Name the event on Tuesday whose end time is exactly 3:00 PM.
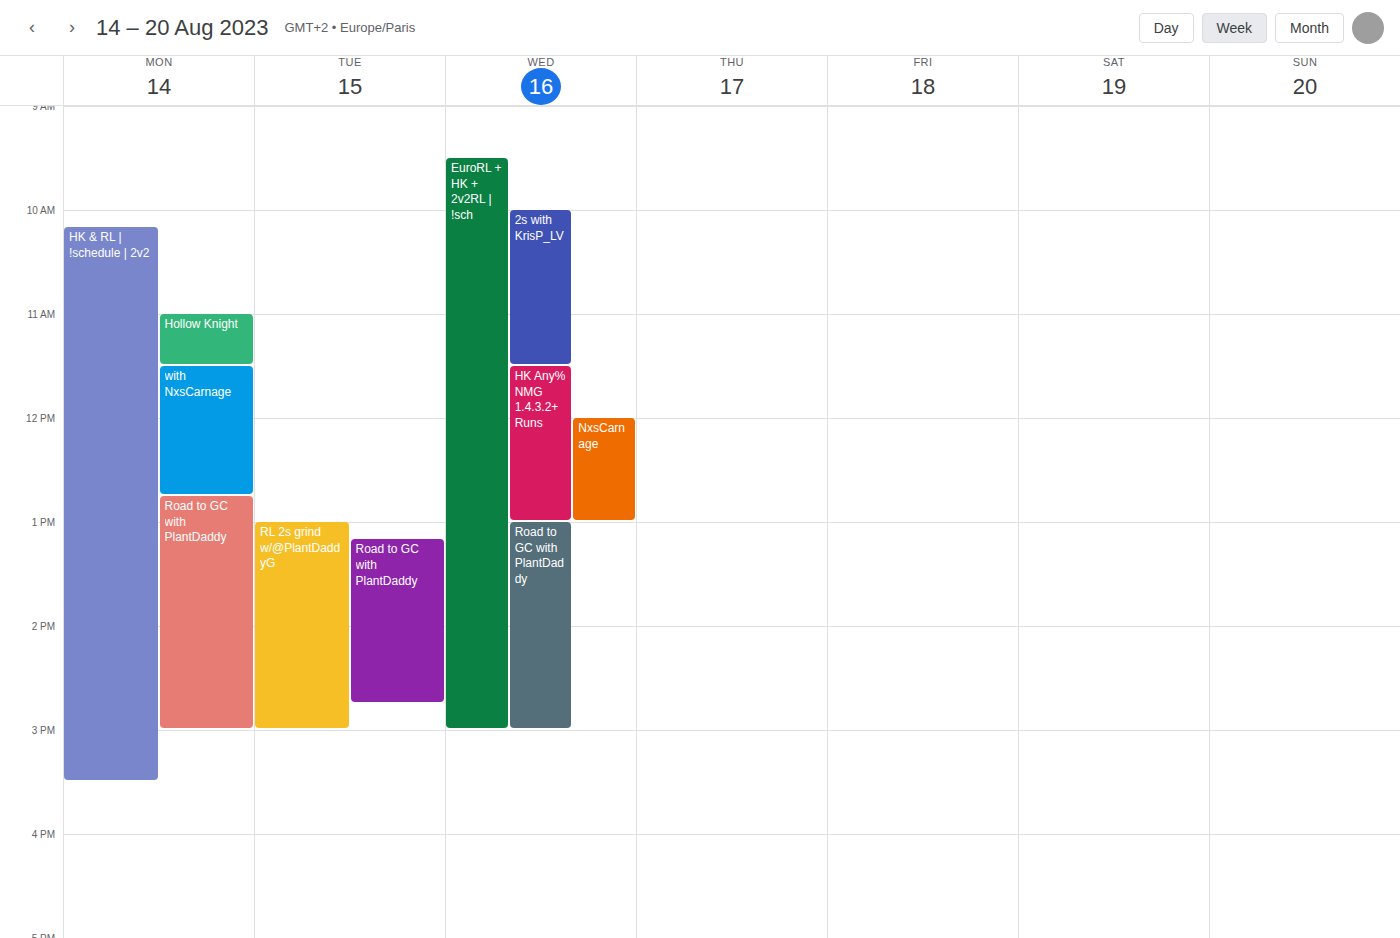
"RL 2s grind w/@PlantDaddyG"